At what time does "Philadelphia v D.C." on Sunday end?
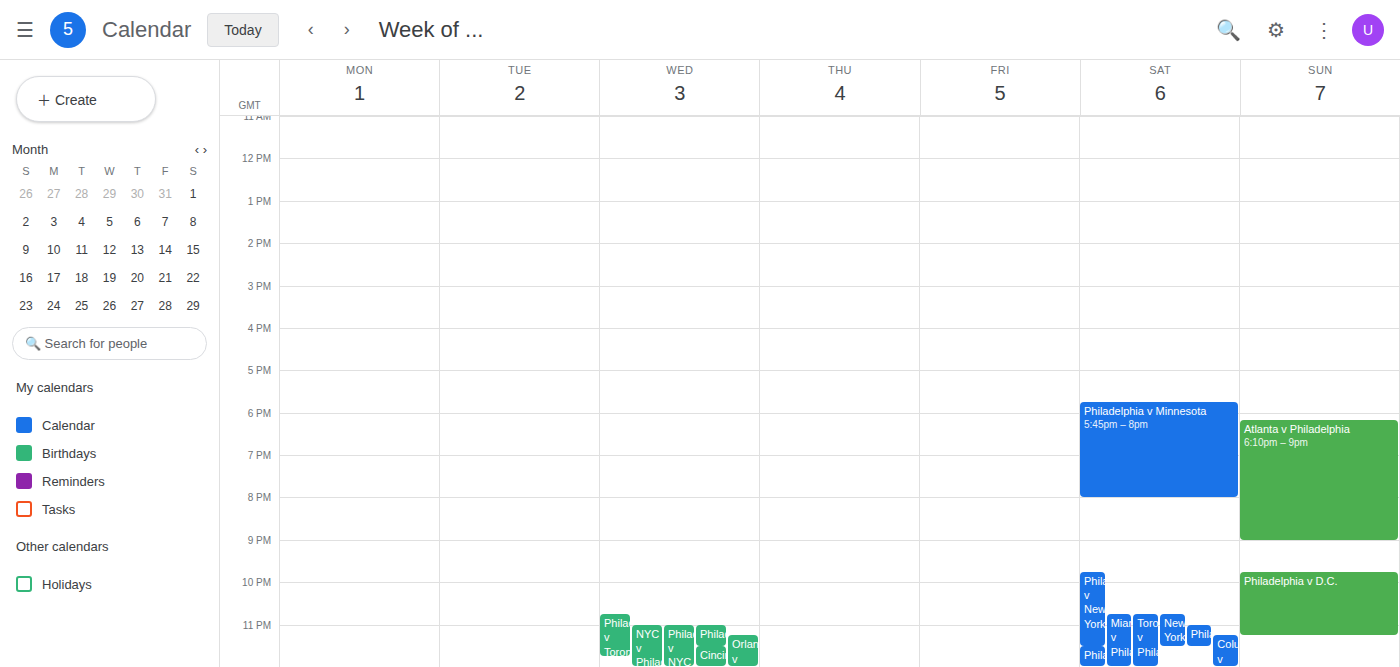
11:15 PM